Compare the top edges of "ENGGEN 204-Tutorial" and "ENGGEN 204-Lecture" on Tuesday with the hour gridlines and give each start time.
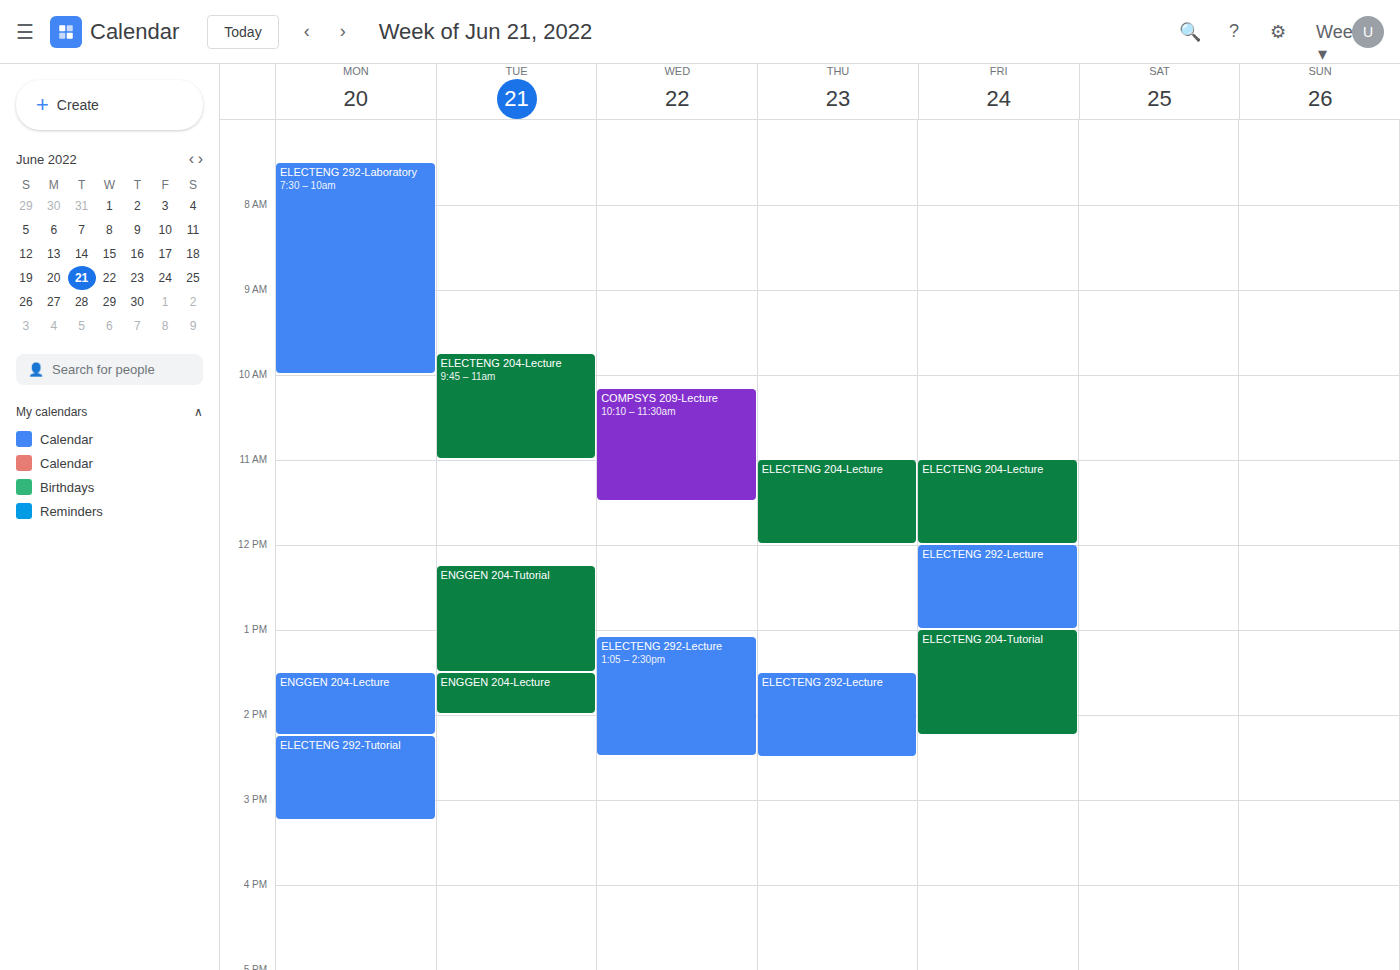
"ENGGEN 204-Tutorial": 12:15 PM, neither: a quarter of the way from the 12 PM line to the 1 PM line. "ENGGEN 204-Lecture": 1:30 PM, halfway between the 1 PM and 2 PM lines.